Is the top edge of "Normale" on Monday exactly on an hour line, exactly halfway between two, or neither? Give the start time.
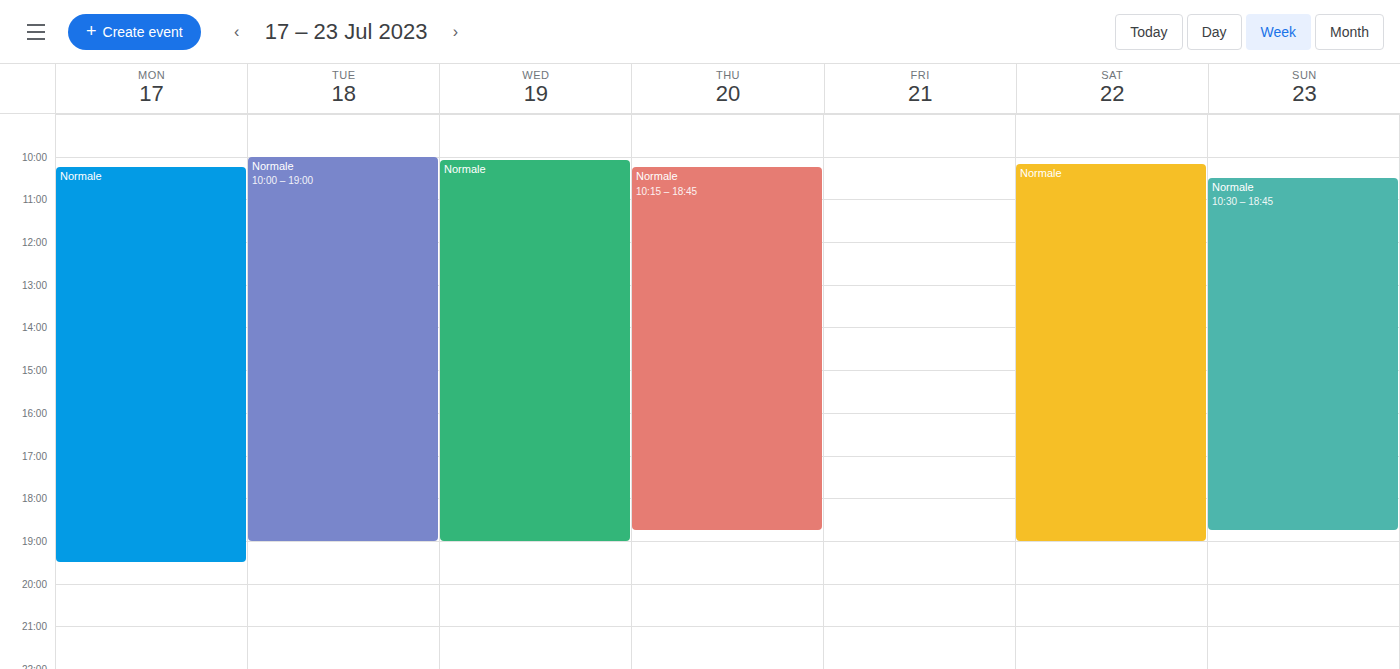
10:15 AM -- neither: a quarter of the way from the 10 AM line to the 11 AM line.